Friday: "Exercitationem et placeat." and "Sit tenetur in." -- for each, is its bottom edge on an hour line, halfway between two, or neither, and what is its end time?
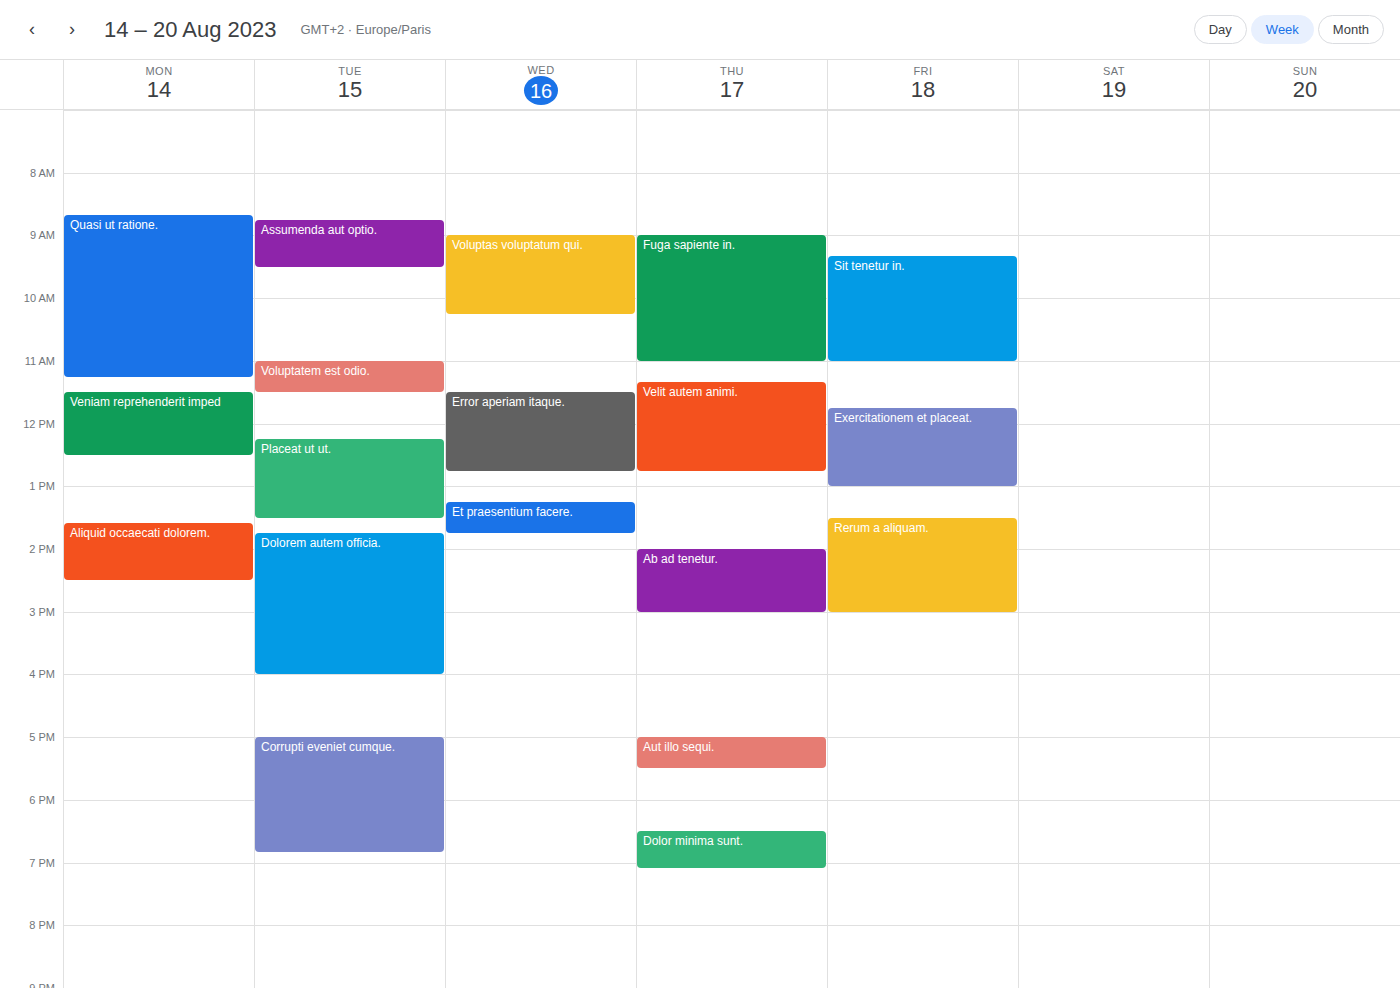
"Exercitationem et placeat.": 1:00 PM, exactly on the 1 PM line. "Sit tenetur in.": 11:00 AM, exactly on the 11 AM line.